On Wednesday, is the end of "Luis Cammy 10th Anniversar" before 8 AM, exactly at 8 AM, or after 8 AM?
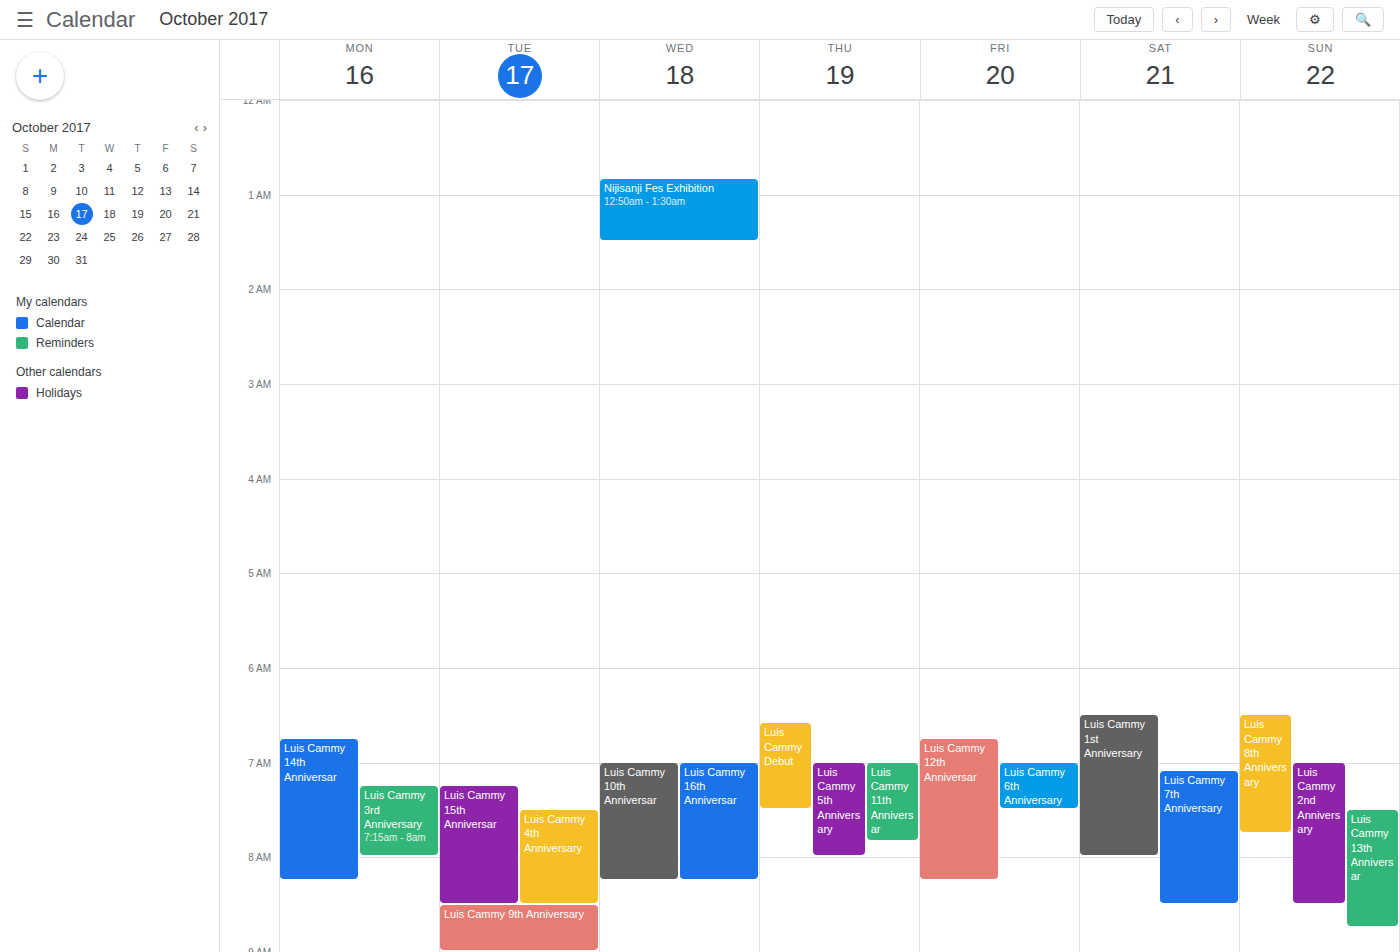
8:15 AM -- after 8 AM, 15 minutes below the 8 AM line.